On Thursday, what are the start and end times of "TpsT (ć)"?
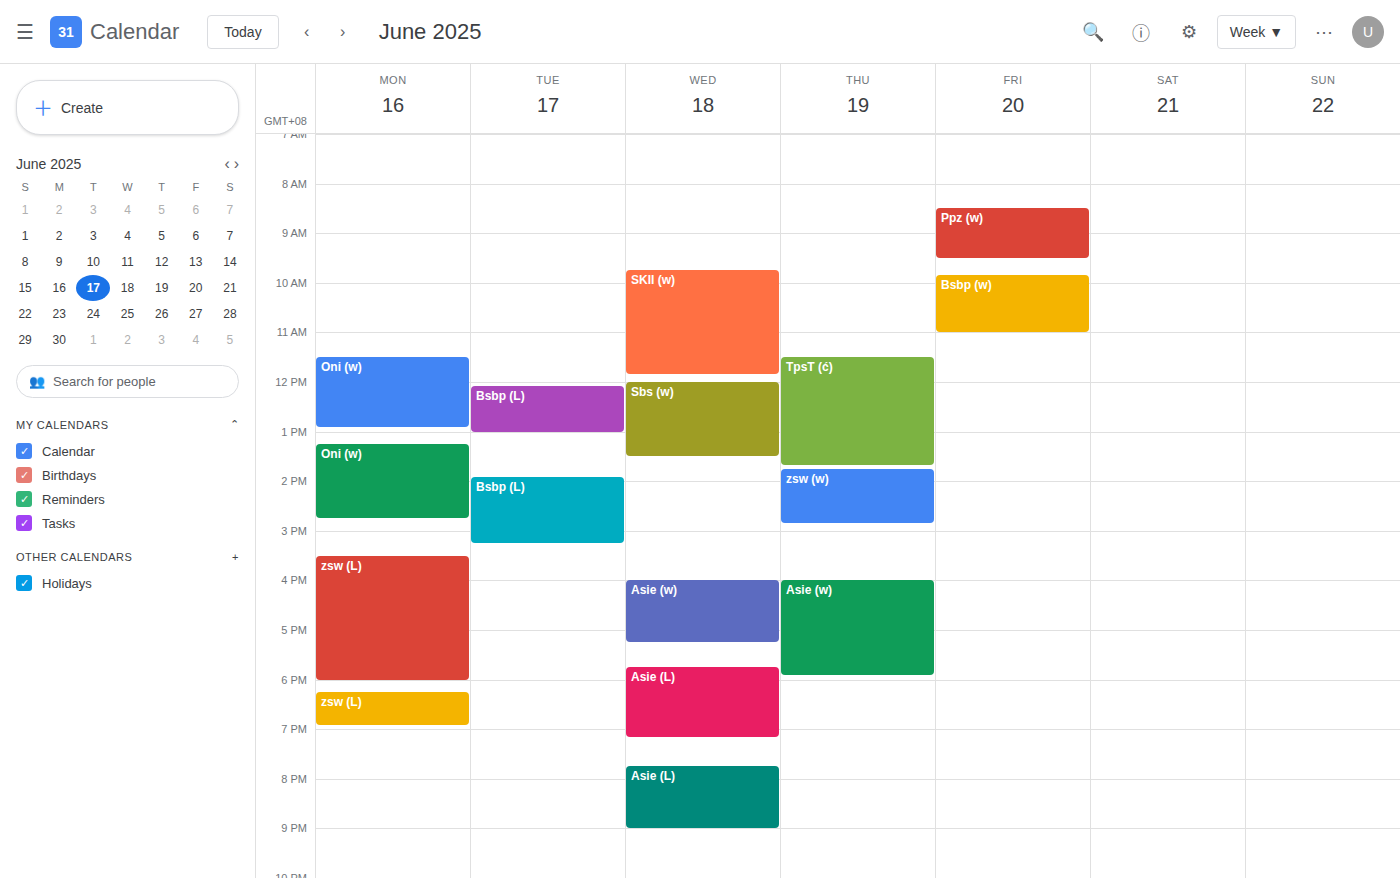
11:30 AM to 1:40 PM